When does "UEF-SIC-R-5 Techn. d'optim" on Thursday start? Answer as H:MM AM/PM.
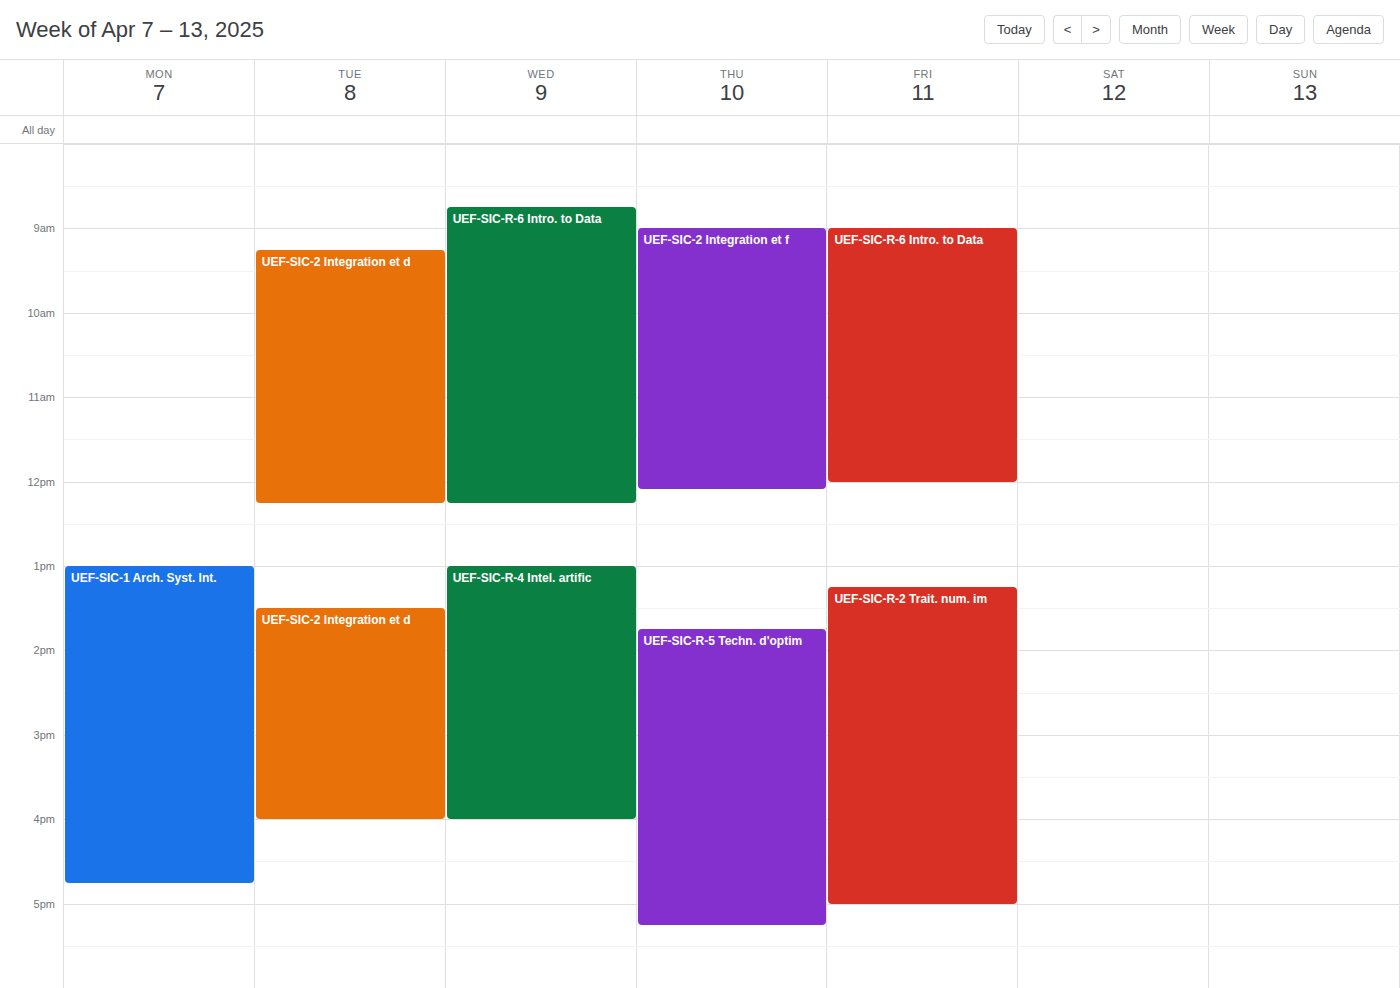
1:45 PM